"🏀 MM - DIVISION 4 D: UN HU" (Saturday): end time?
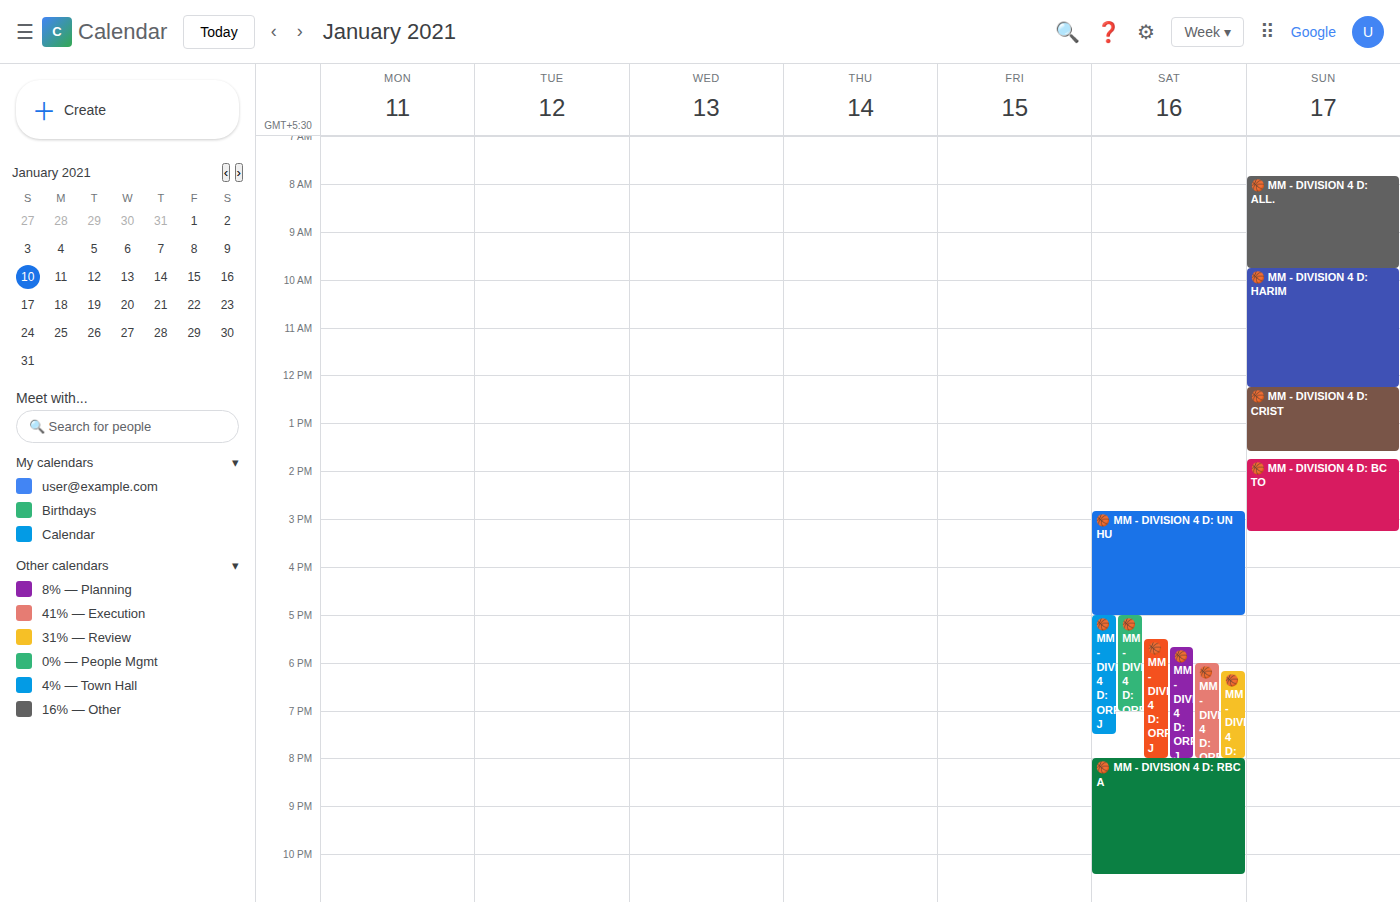
17:00